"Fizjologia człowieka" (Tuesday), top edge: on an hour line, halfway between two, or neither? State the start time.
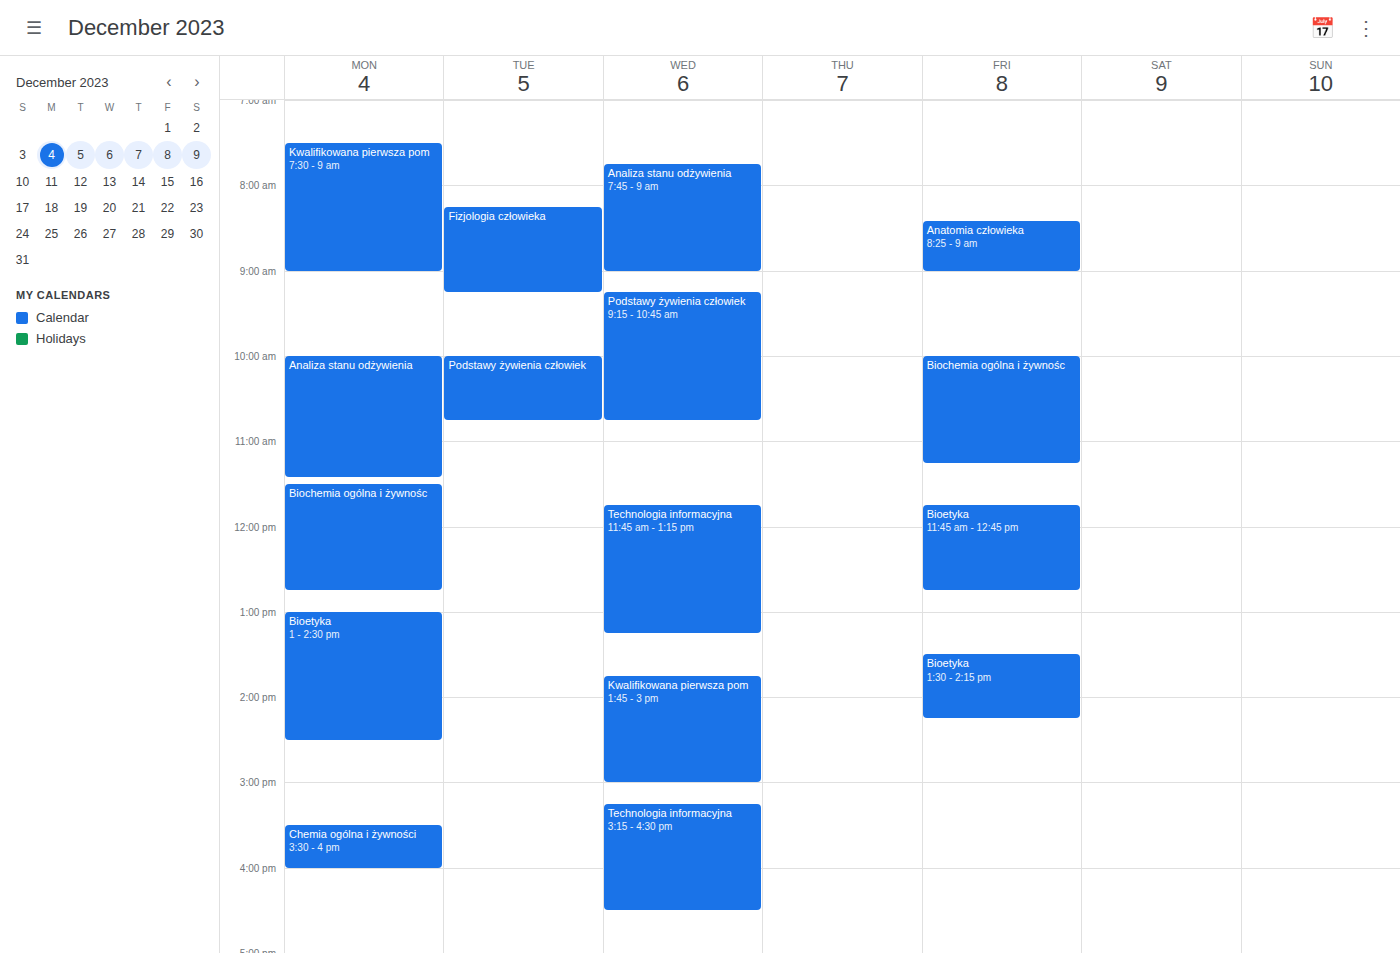
08:15 -- neither: a quarter of the way from the 08:00 line to the 09:00 line.